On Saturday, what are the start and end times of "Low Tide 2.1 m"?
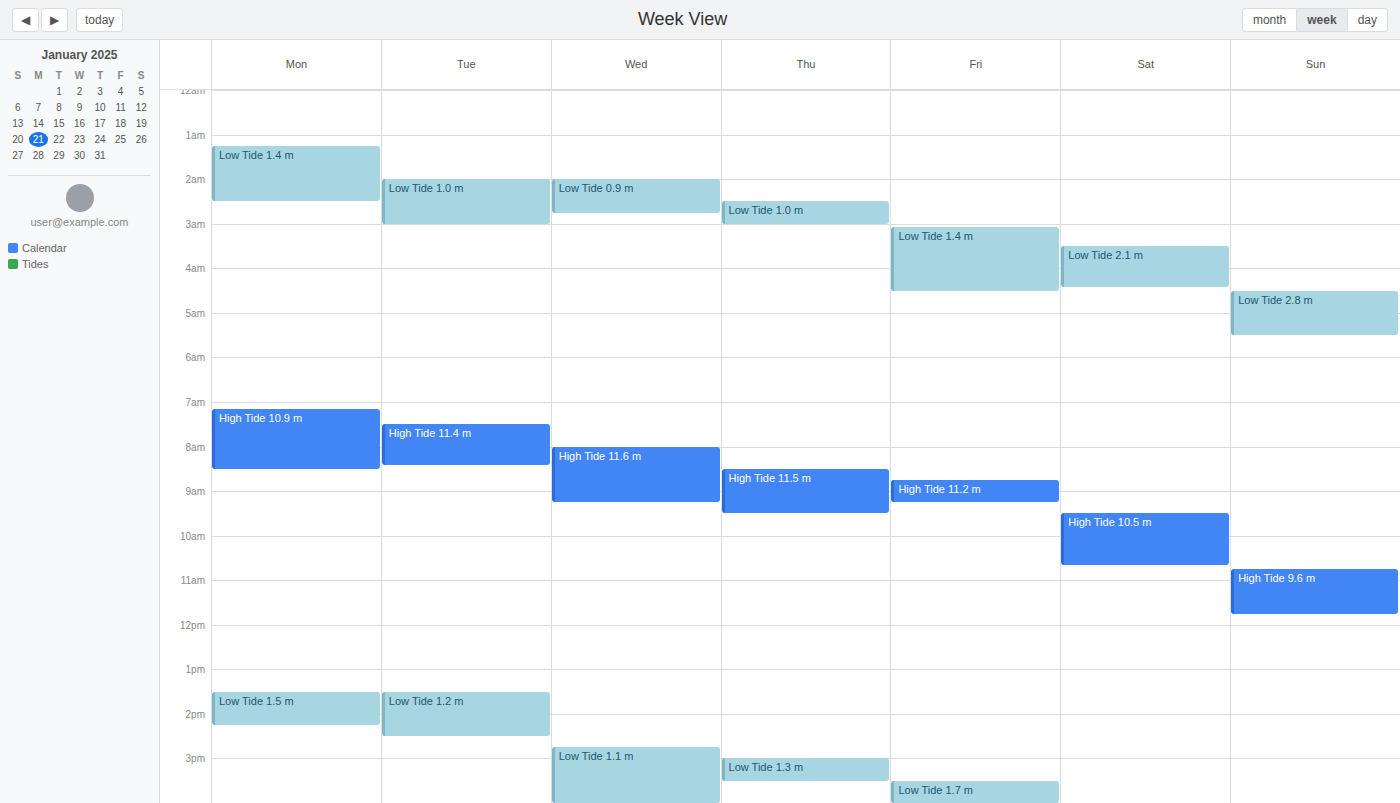
03:30 to 04:25